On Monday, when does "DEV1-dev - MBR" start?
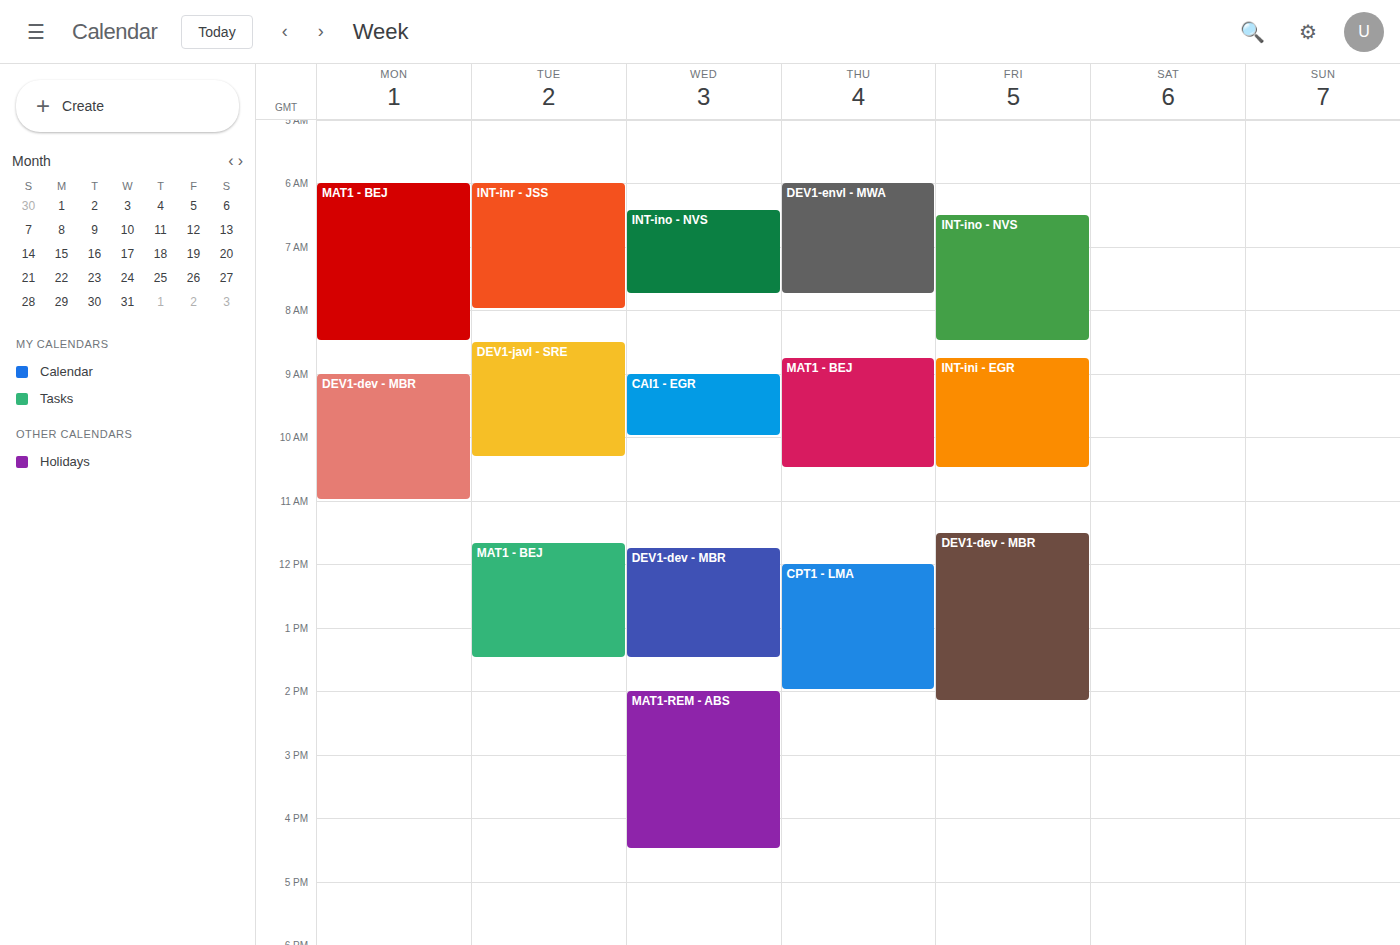
9:00 AM